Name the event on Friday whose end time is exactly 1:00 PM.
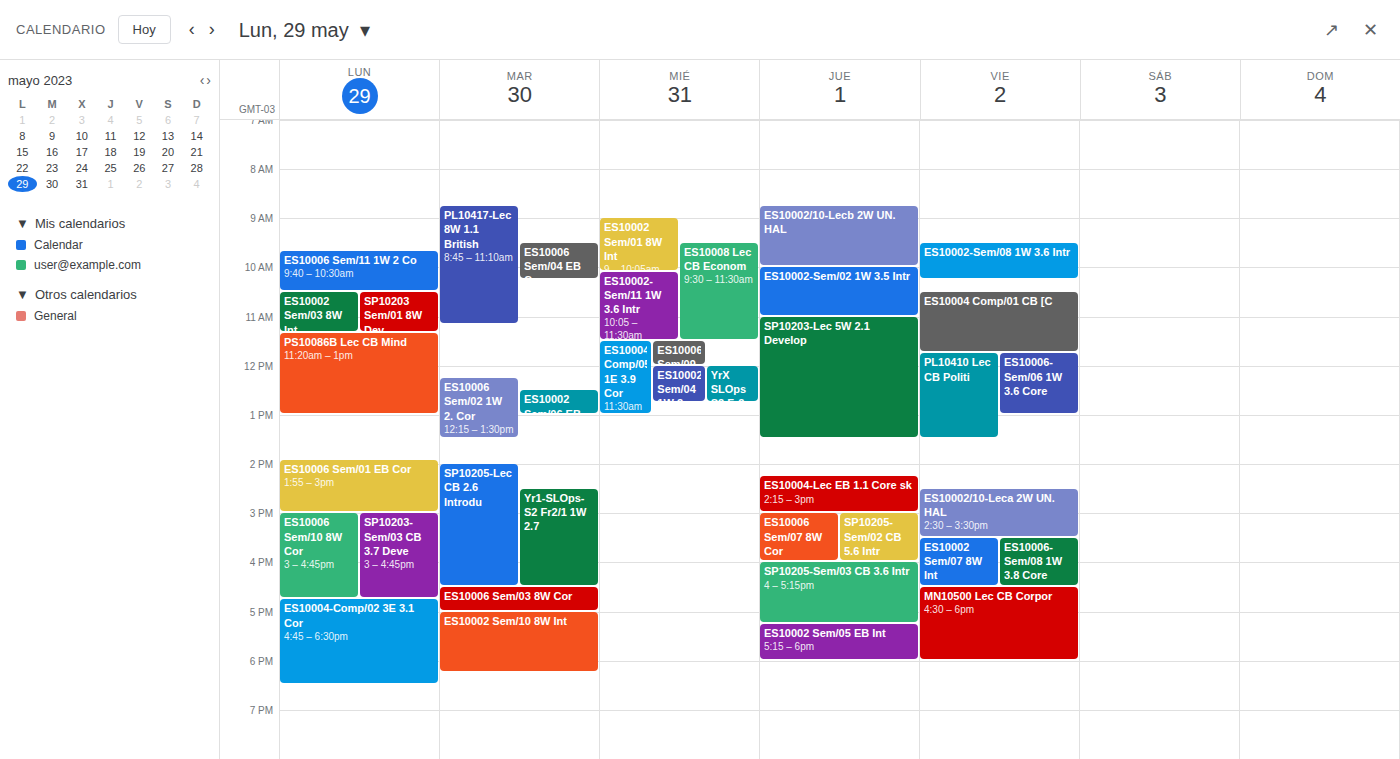
"ES10006-Sem/06 1W 3.6 Core"